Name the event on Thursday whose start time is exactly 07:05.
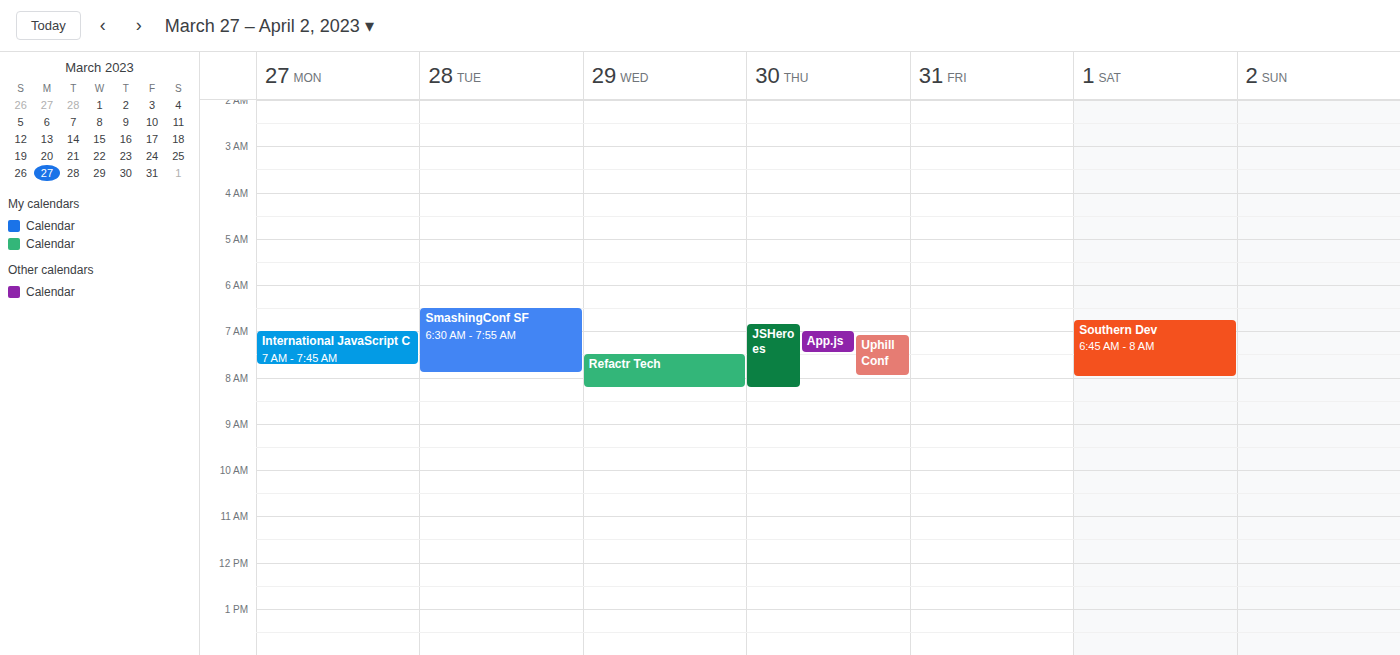
"Uphill Conf"